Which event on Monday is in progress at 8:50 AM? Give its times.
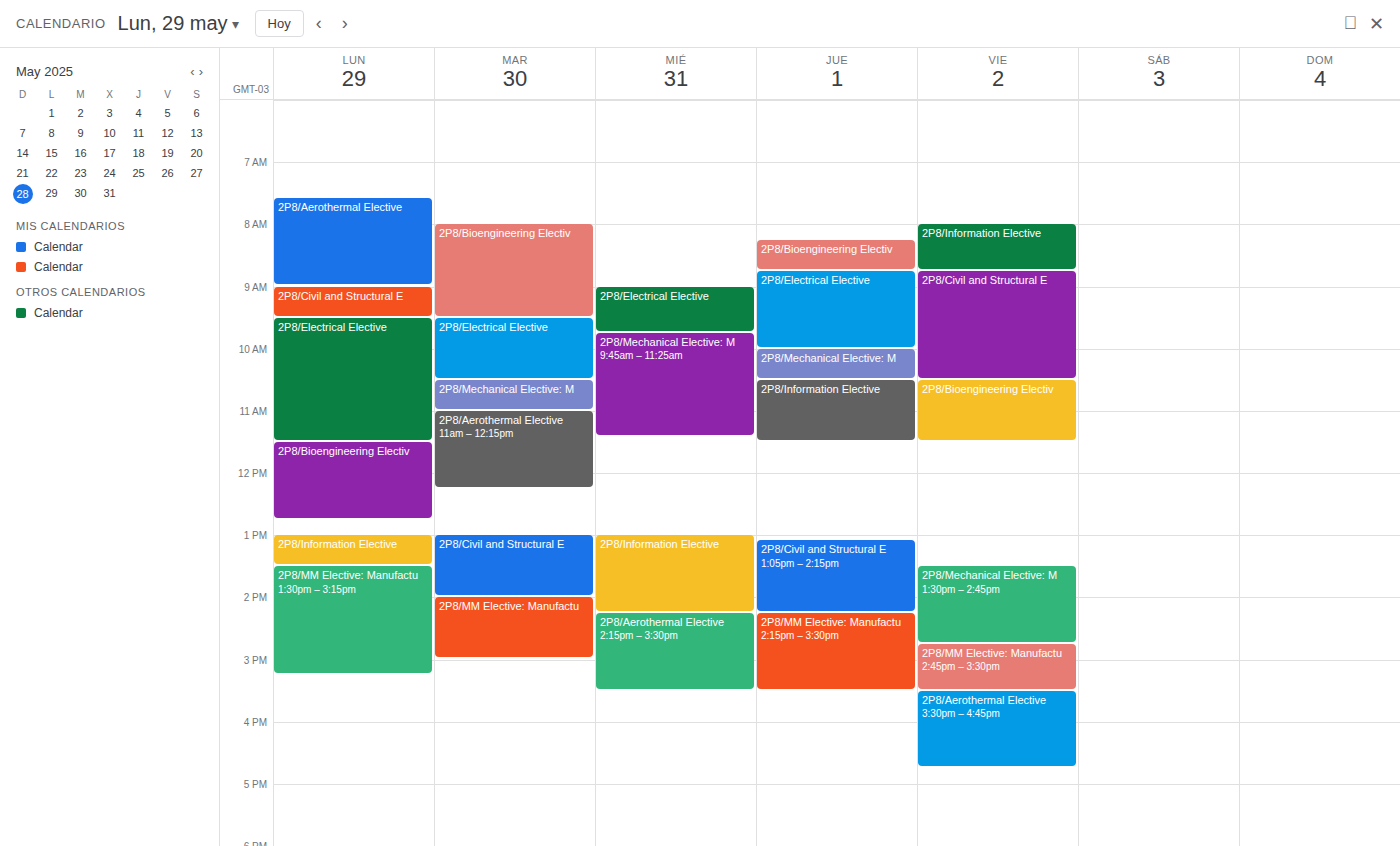
"2P8/Aerothermal Elective", 7:35 AM to 9:00 AM